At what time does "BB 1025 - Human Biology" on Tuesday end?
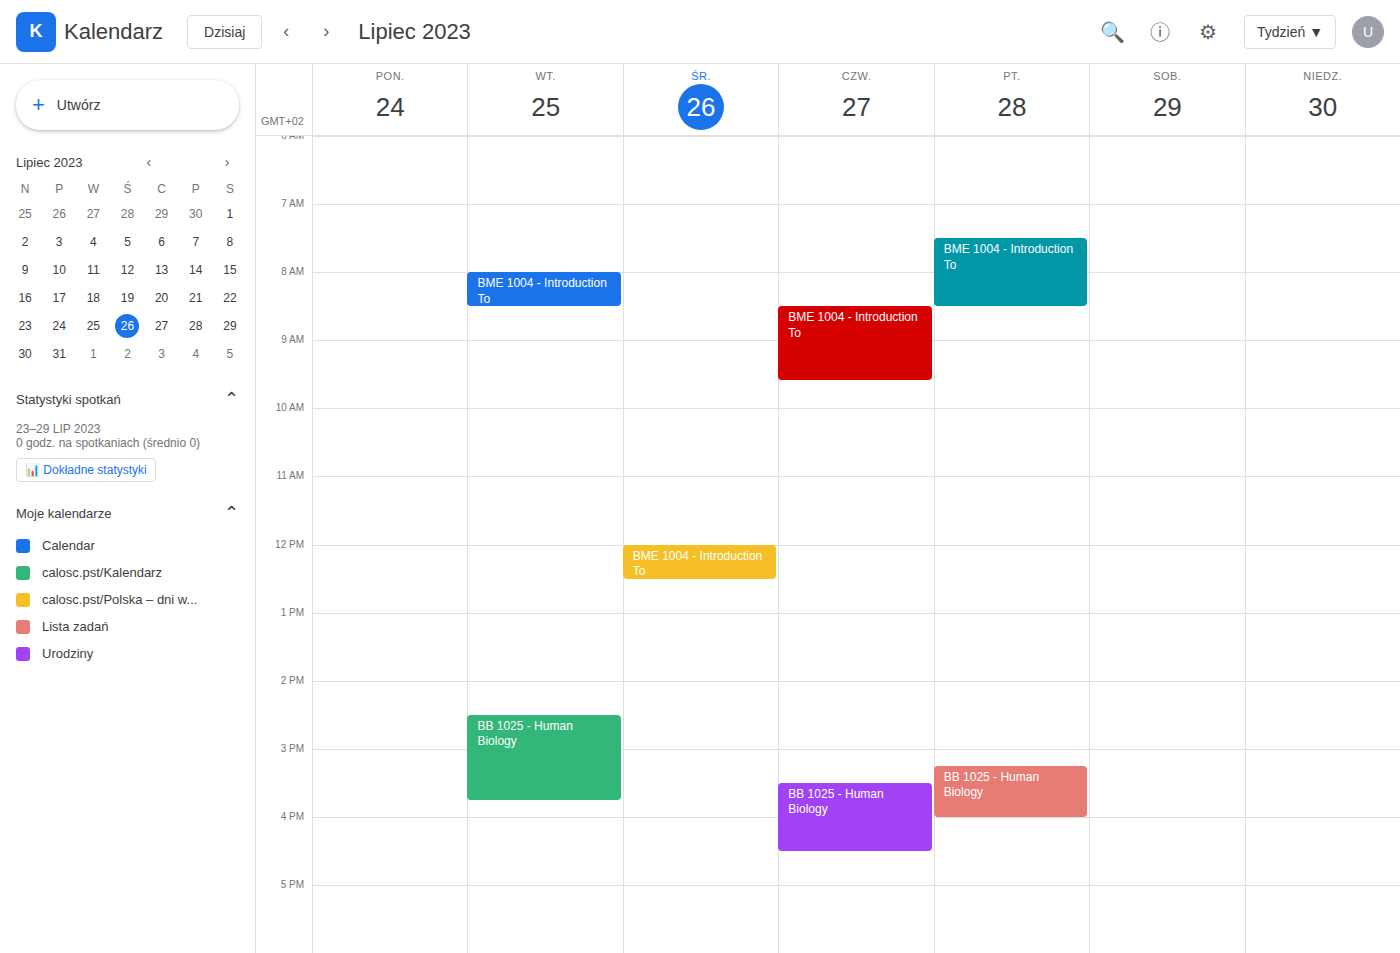
3:45 PM